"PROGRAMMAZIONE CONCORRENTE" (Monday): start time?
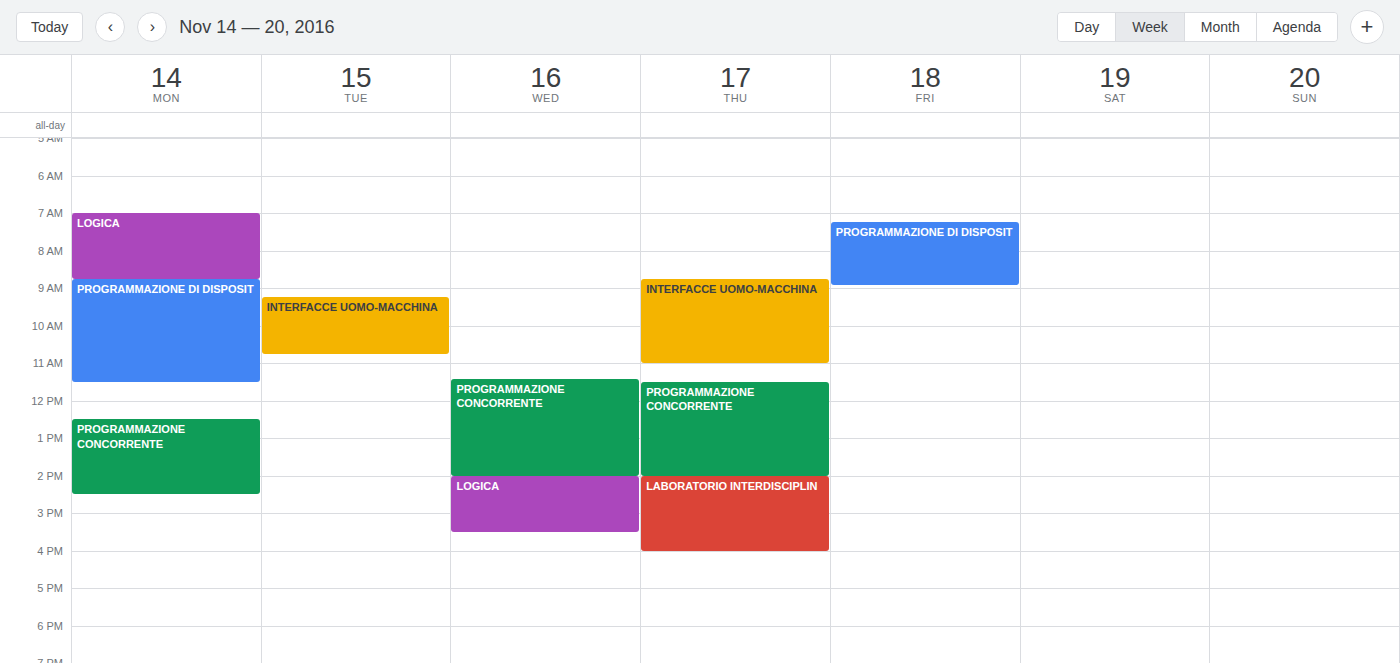
12:30 PM